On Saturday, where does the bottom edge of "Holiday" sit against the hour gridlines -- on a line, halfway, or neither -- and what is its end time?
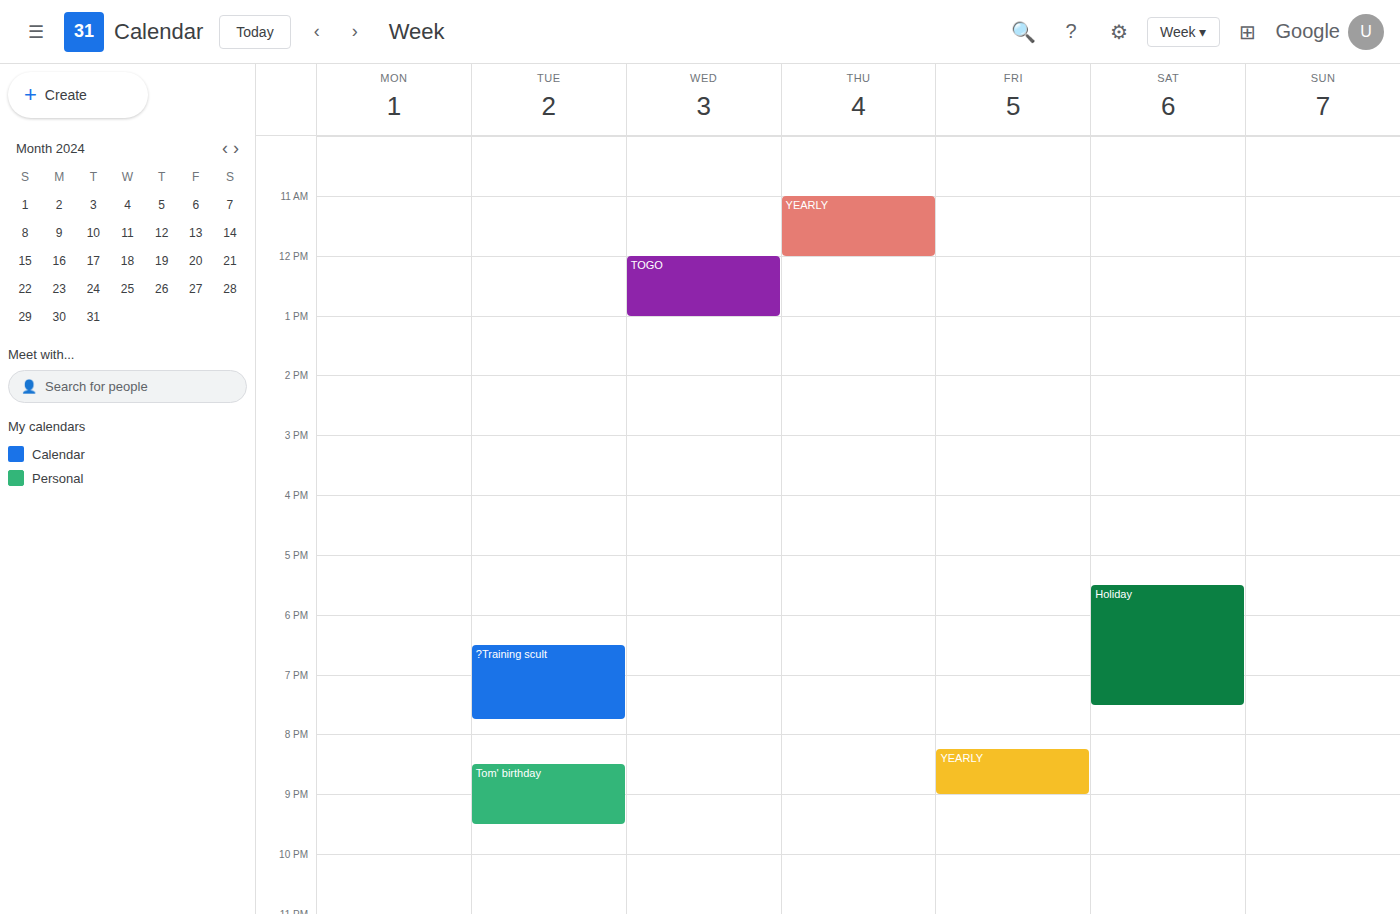
7:30 PM -- halfway between the 7 PM and 8 PM lines.